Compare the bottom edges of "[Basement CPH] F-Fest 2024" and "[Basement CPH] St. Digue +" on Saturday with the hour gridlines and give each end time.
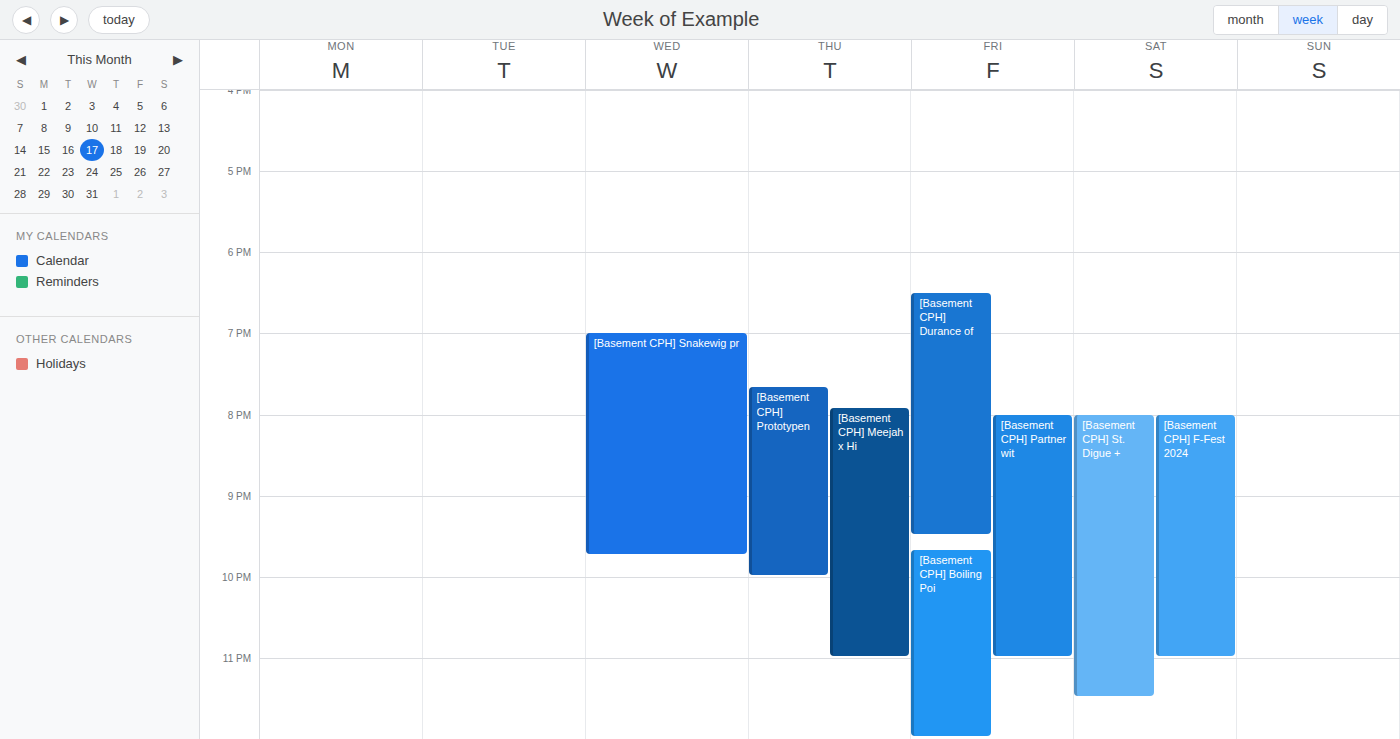
"[Basement CPH] F-Fest 2024": 11:00 PM, exactly on the 11 PM line. "[Basement CPH] St. Digue +": 11:30 PM, halfway between the 11 PM and 12 AM lines.